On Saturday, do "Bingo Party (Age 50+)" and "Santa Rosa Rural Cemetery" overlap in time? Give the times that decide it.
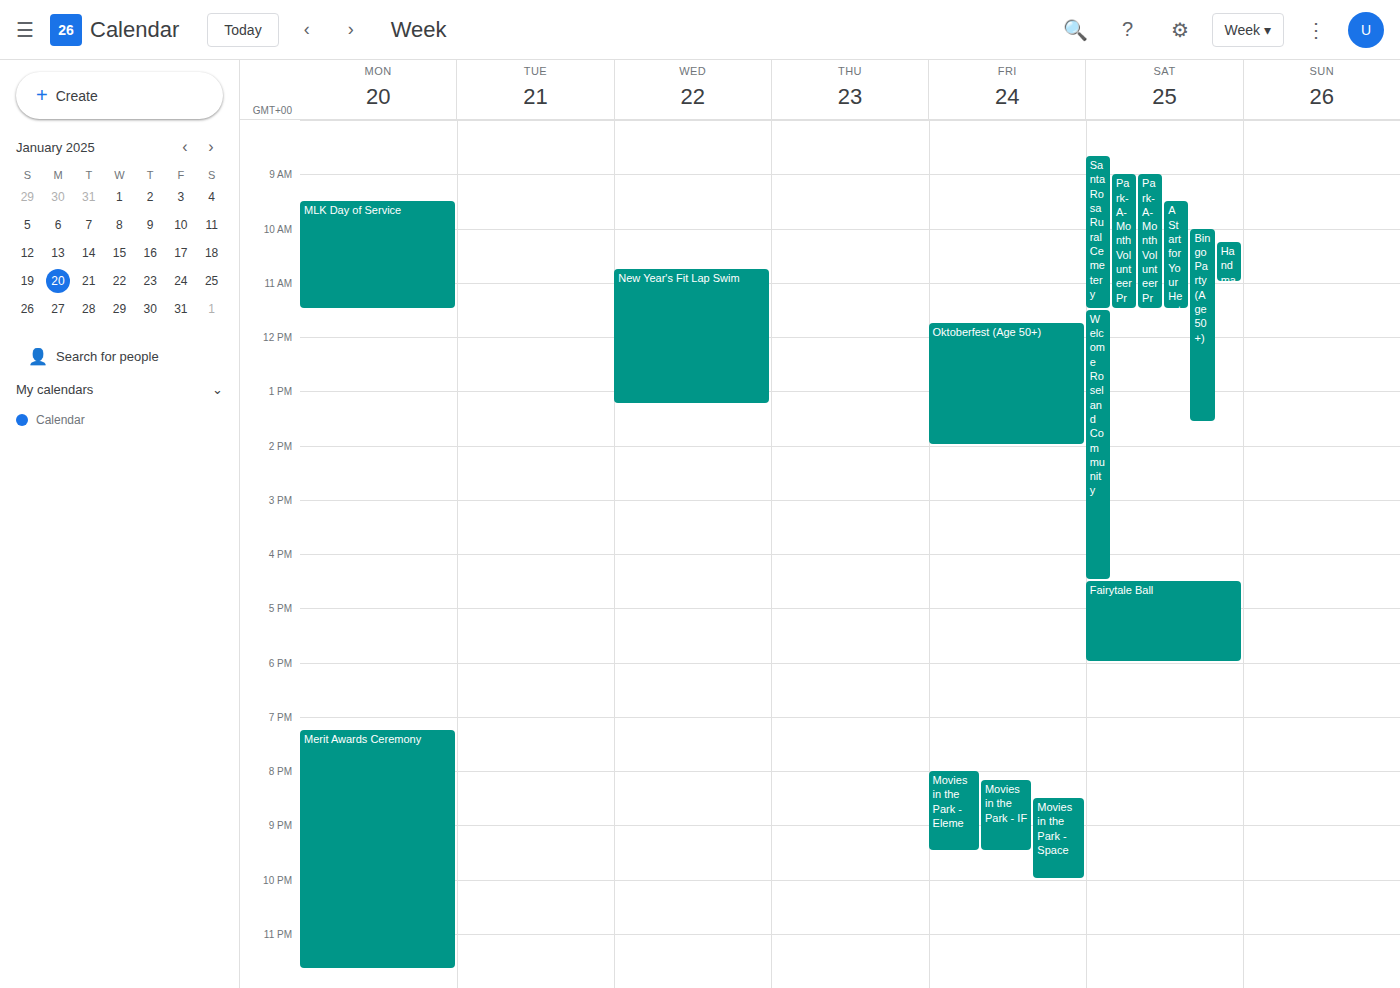
"Bingo Party (Age 50+)" starts at 10:00 AM, before "Santa Rosa Rural Cemetery" ends at 11:30 AM -- they overlap.